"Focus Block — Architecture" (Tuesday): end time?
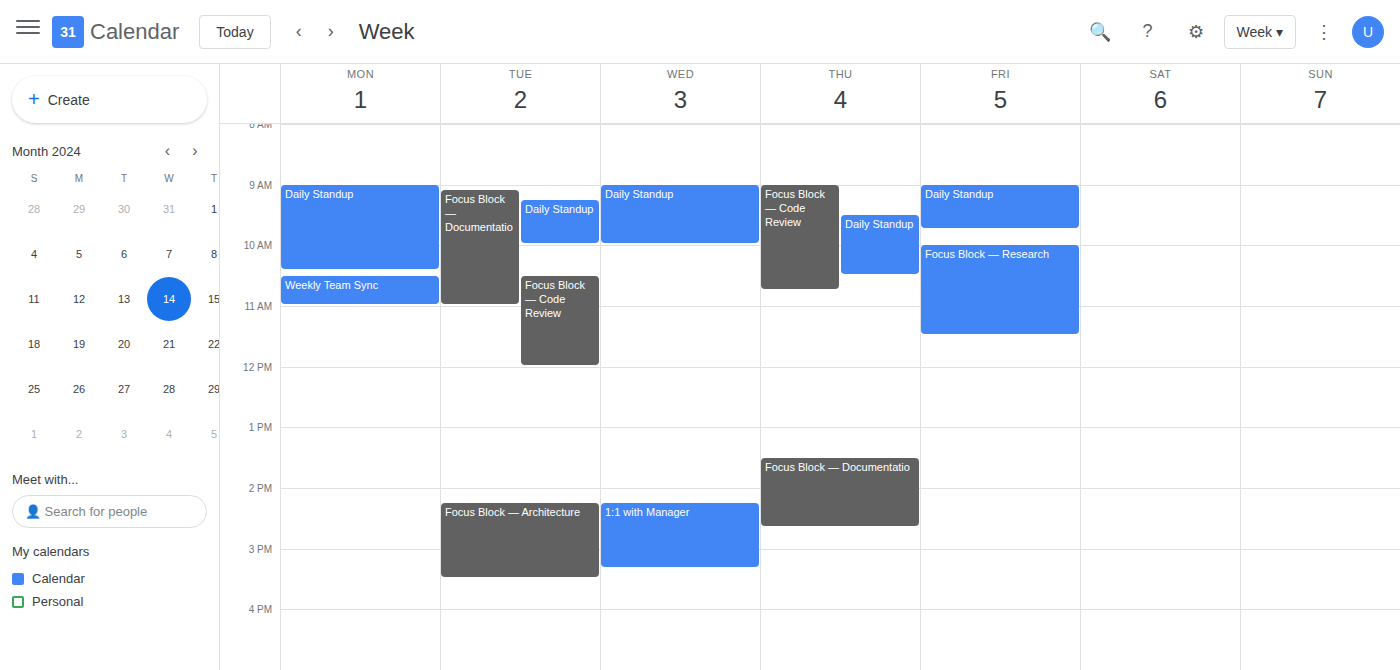
3:30 PM